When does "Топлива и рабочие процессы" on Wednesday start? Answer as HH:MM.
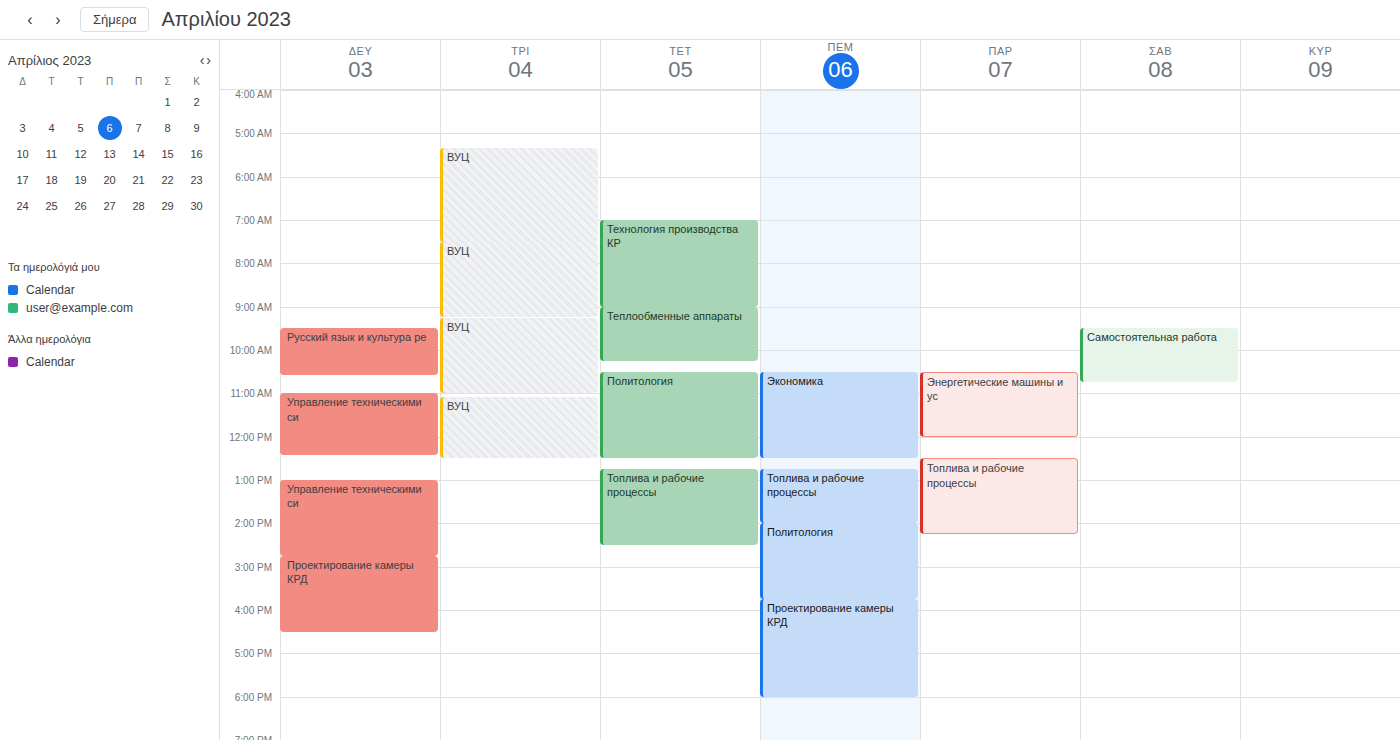
12:45